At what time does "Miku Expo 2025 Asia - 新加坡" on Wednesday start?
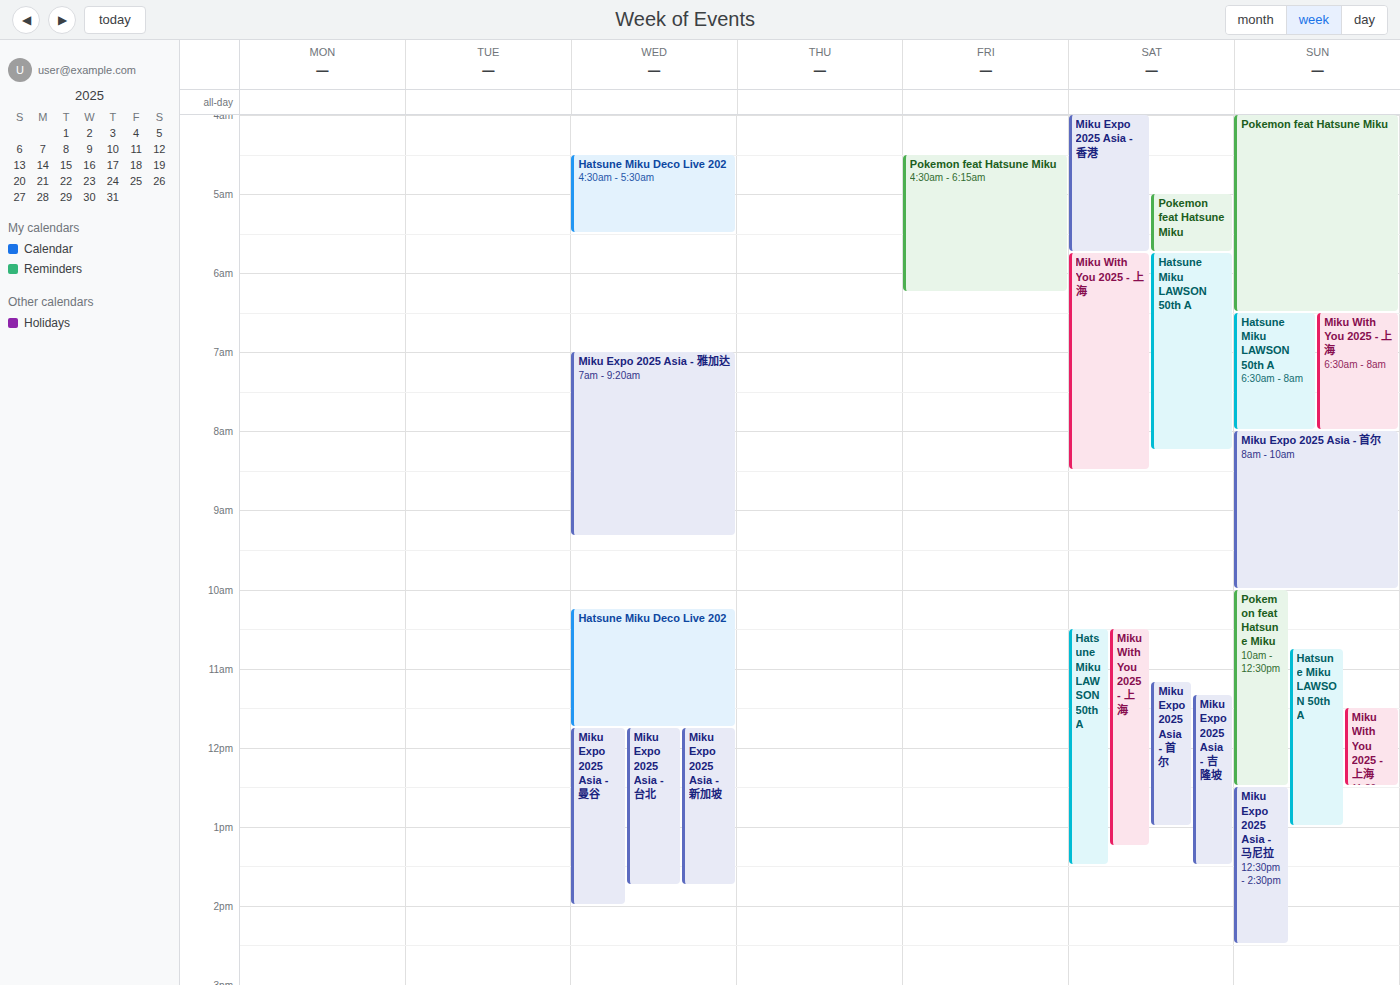
11:45 AM